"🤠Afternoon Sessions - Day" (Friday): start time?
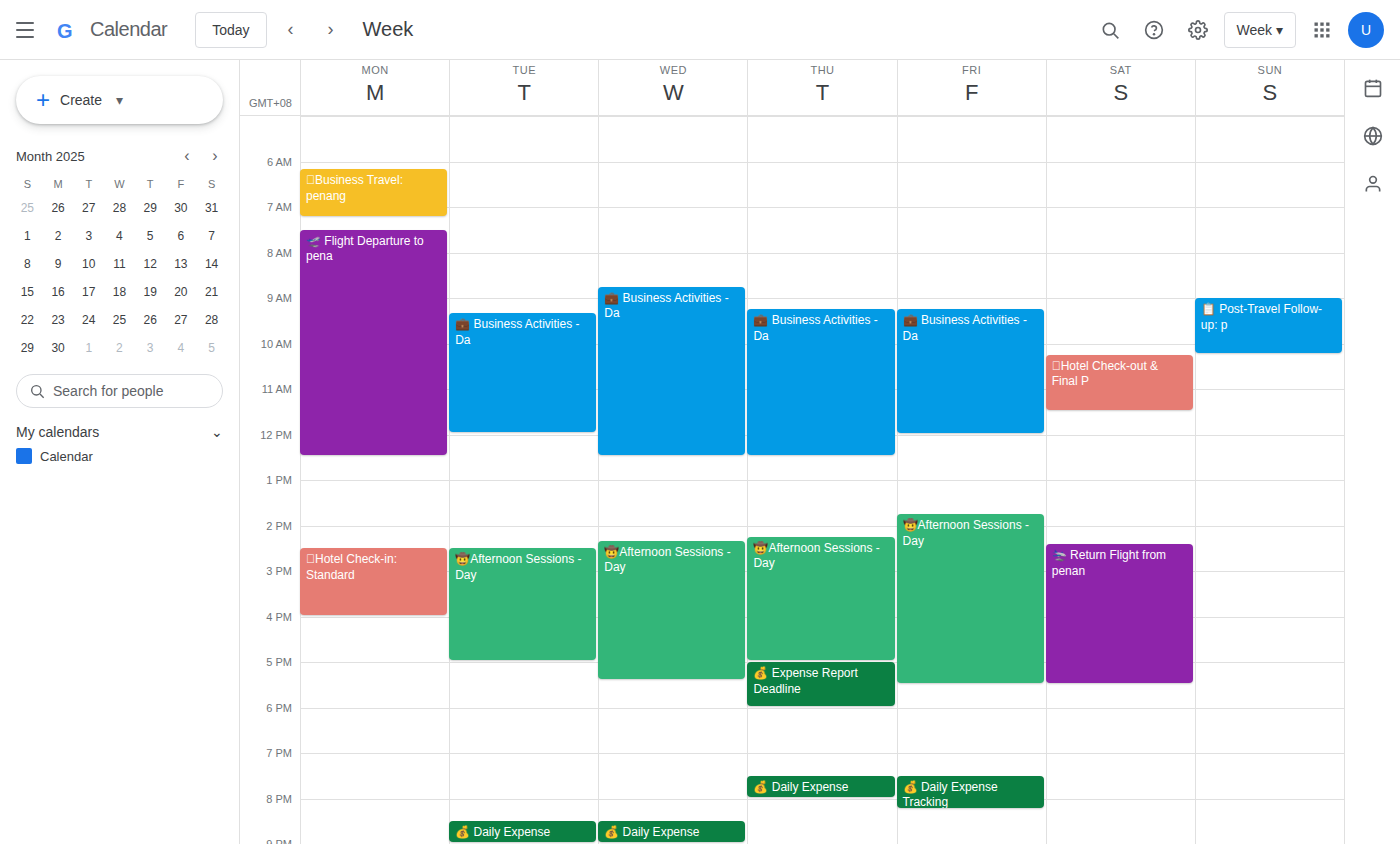
1:45 PM